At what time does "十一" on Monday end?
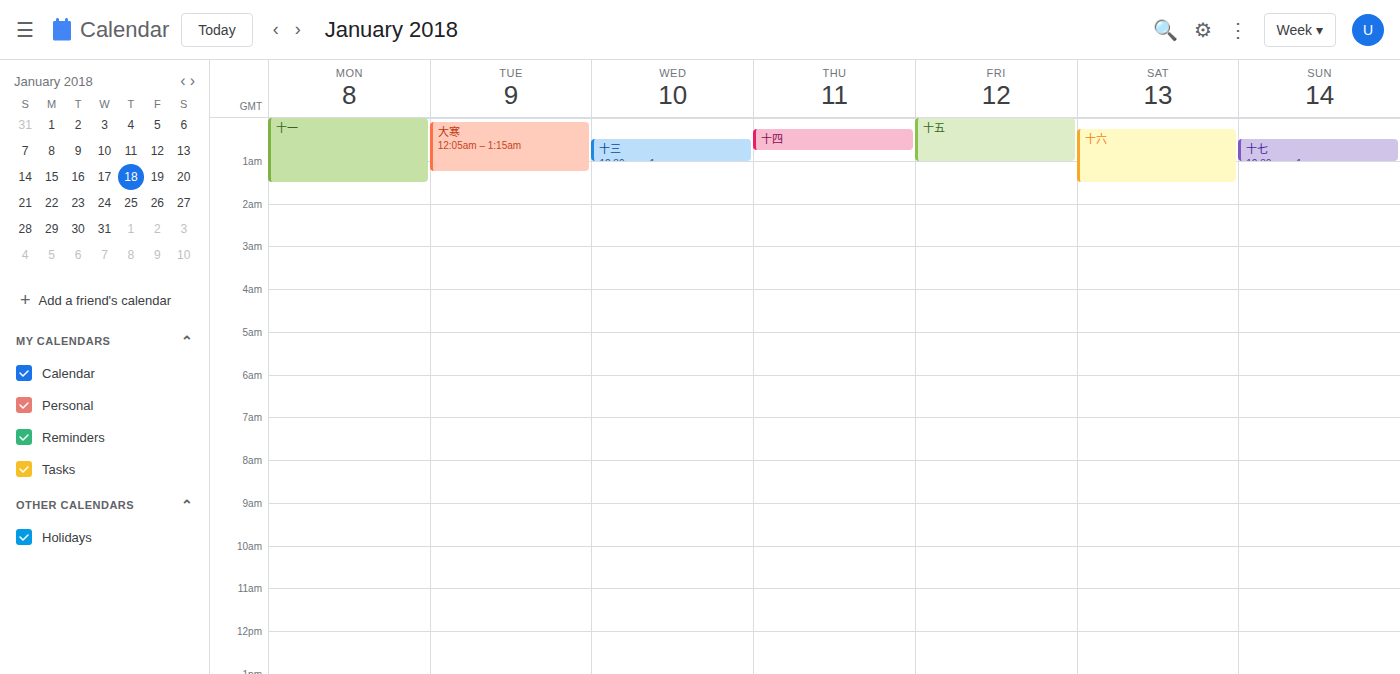
1:30 AM